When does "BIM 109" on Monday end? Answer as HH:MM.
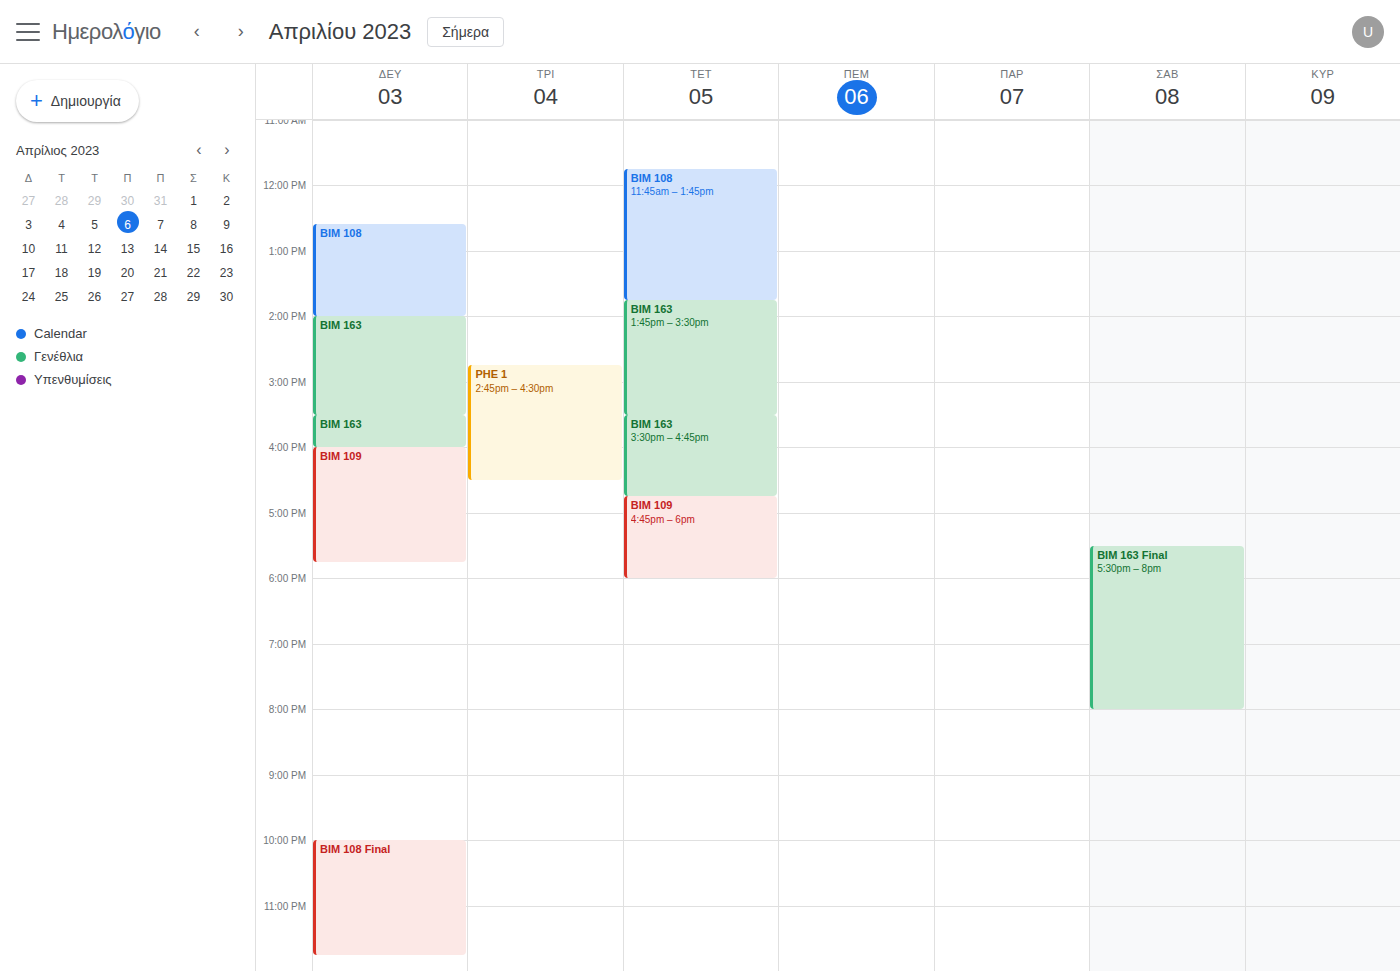
17:45